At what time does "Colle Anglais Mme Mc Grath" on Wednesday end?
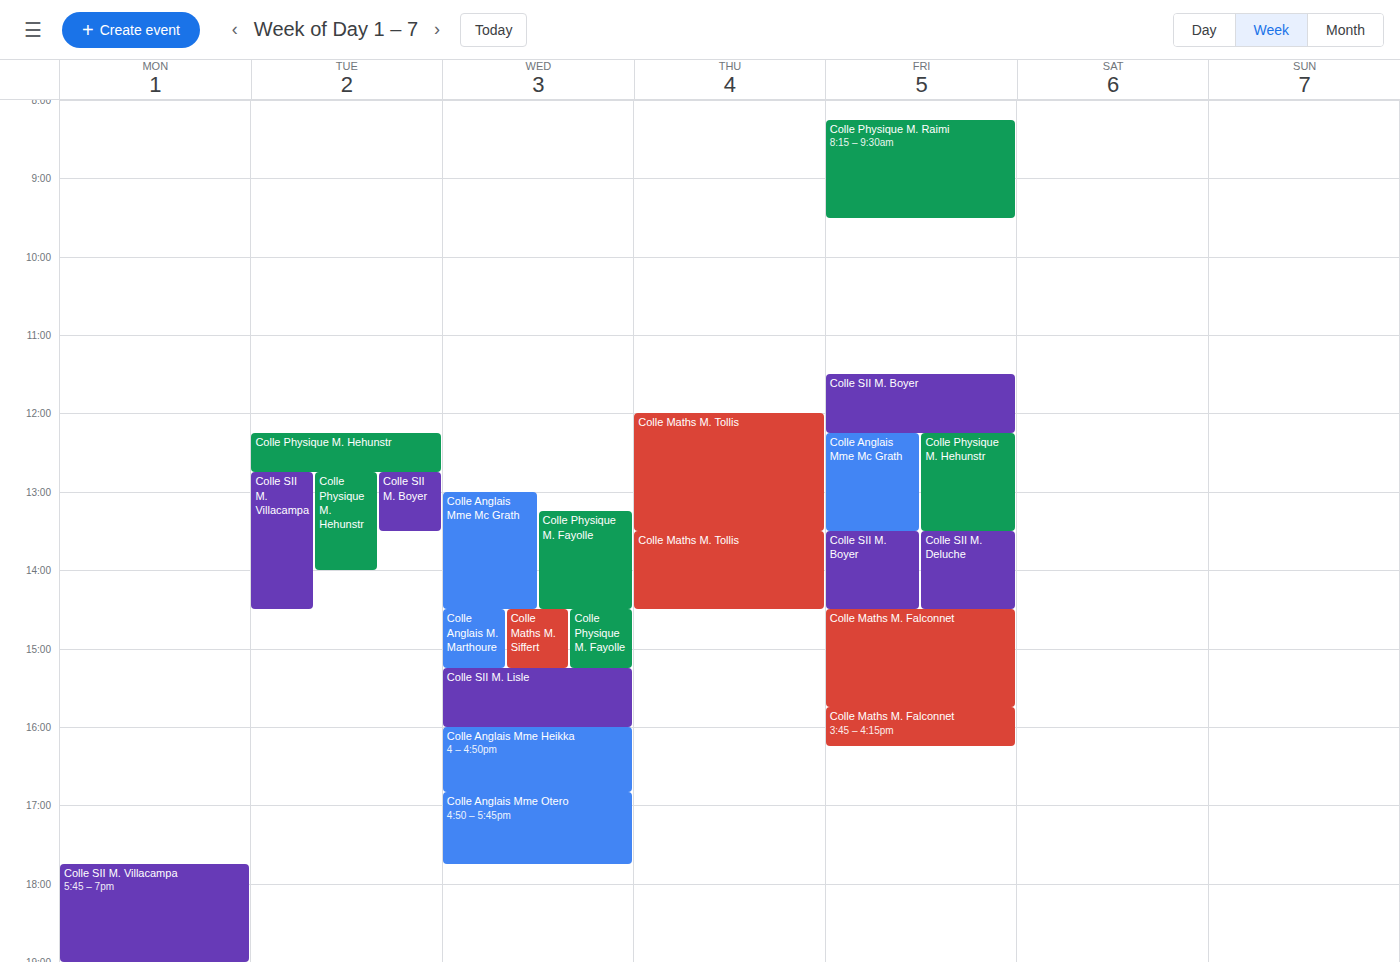
2:30 PM